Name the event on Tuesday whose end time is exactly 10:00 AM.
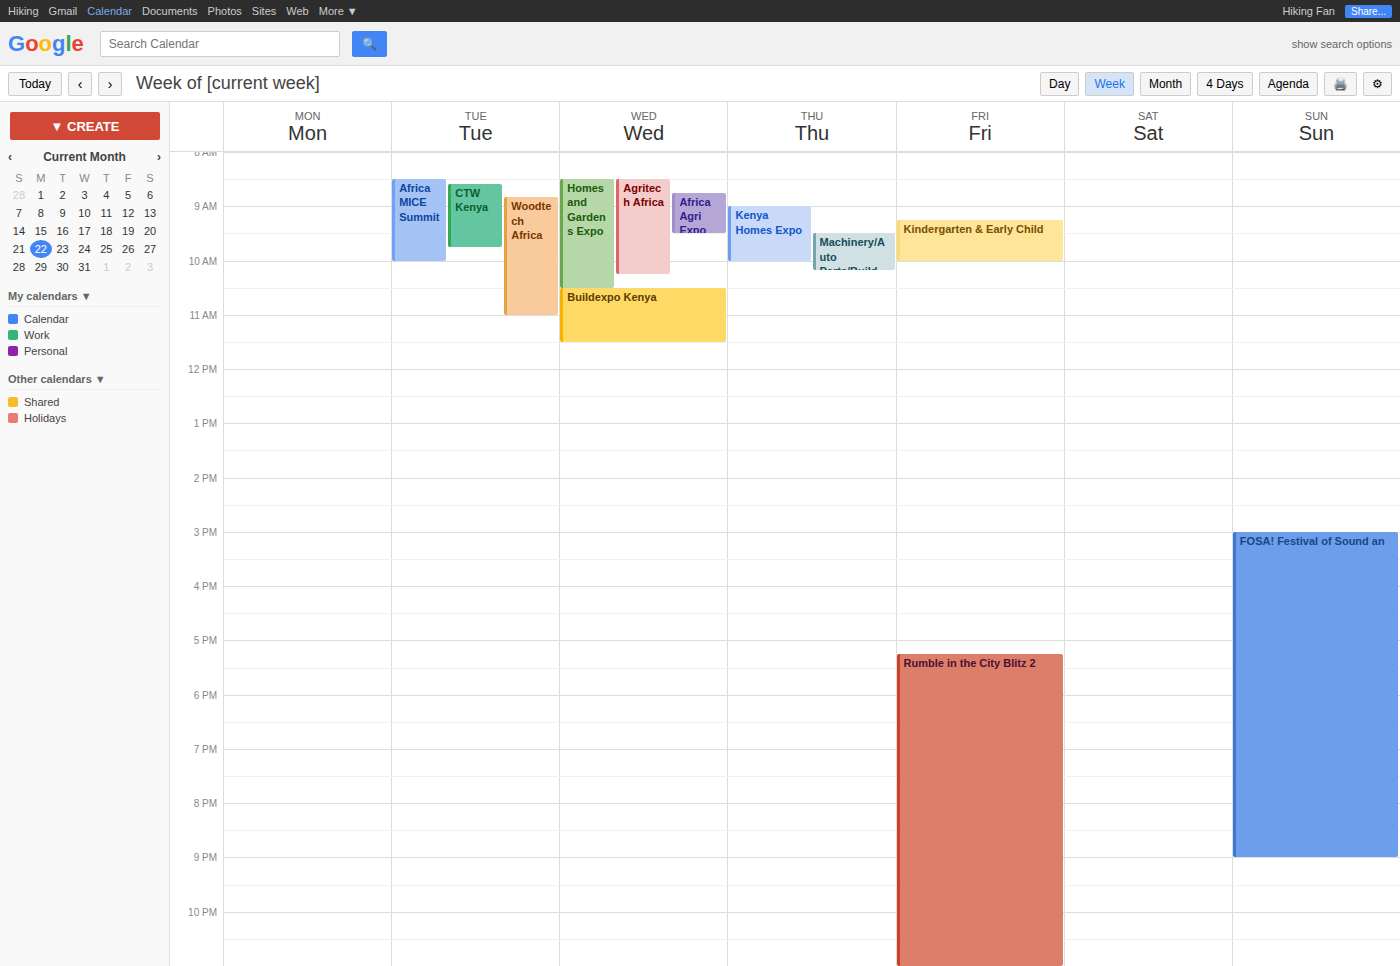
"Africa MICE Summit"